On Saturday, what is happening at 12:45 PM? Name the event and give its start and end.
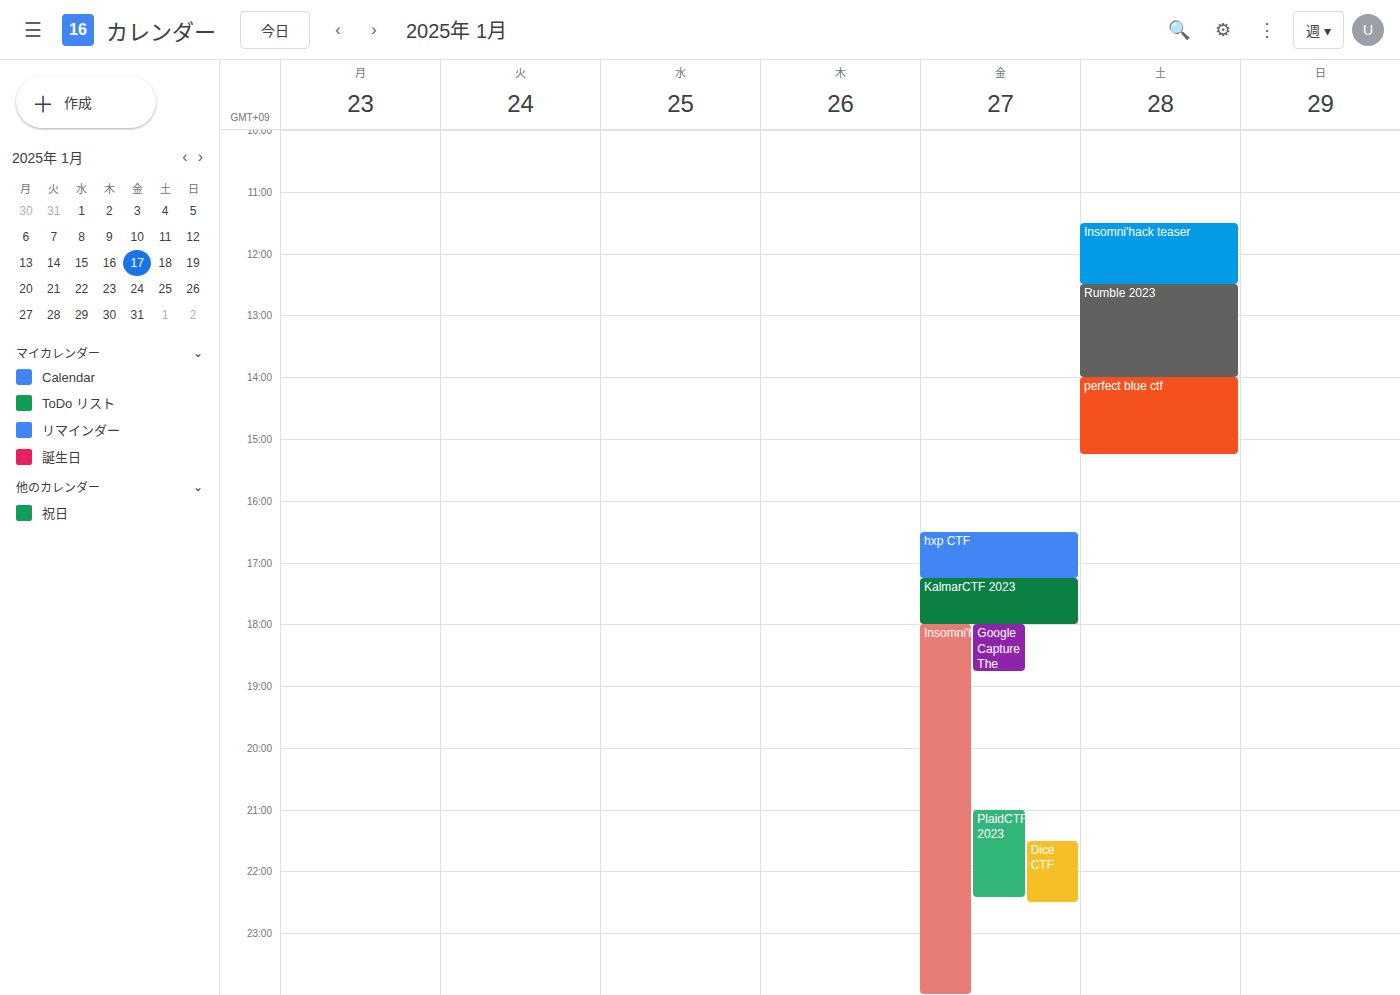
"Rumble 2023", 12:30 PM to 2:00 PM